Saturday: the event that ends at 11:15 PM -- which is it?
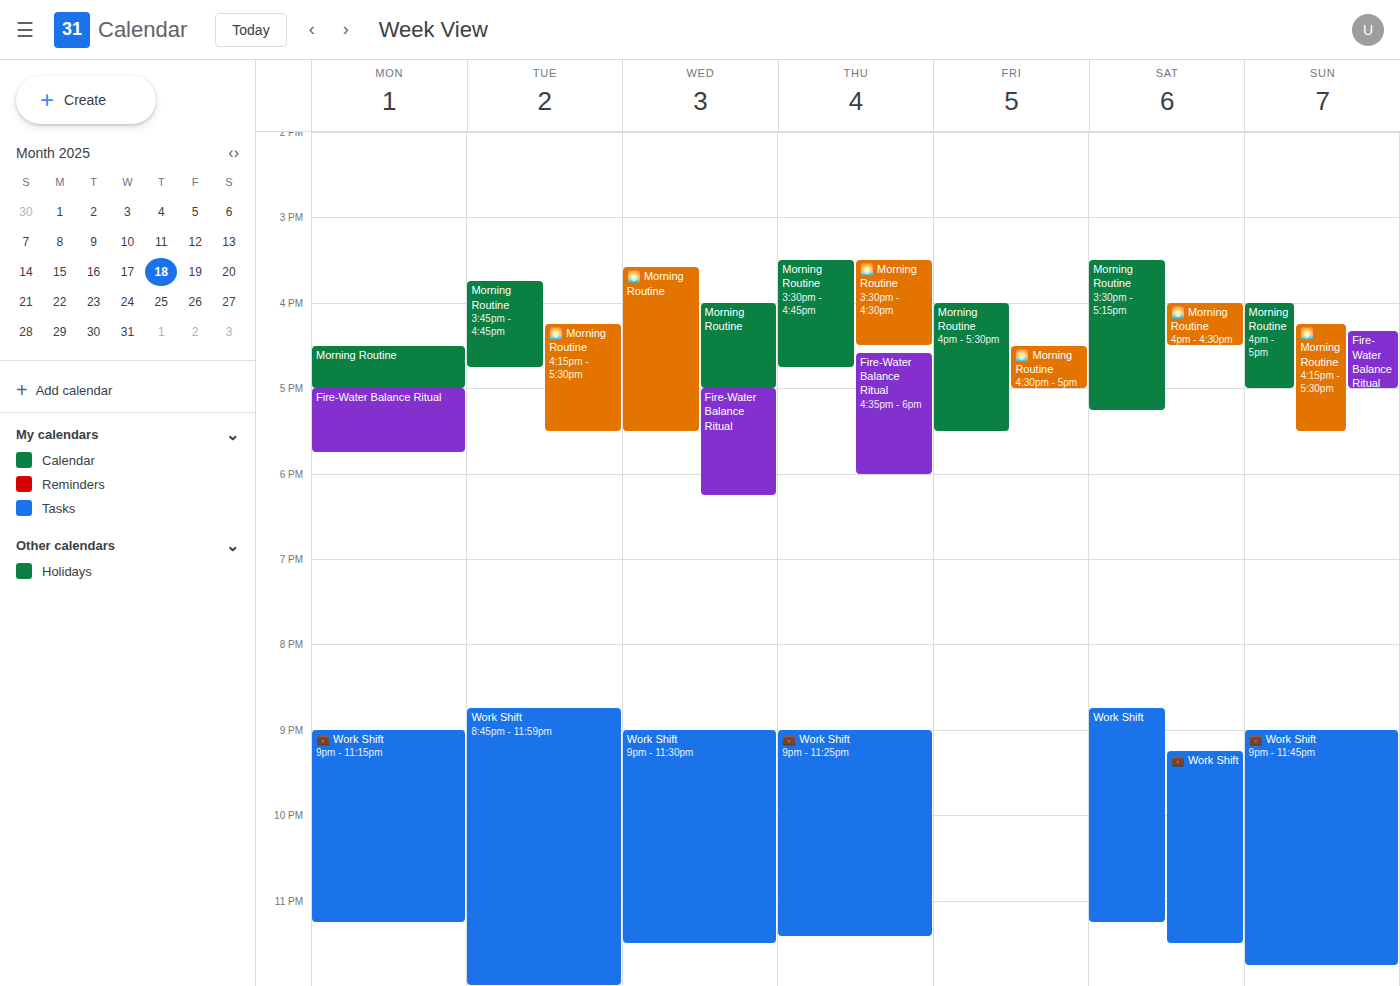
"Work Shift"